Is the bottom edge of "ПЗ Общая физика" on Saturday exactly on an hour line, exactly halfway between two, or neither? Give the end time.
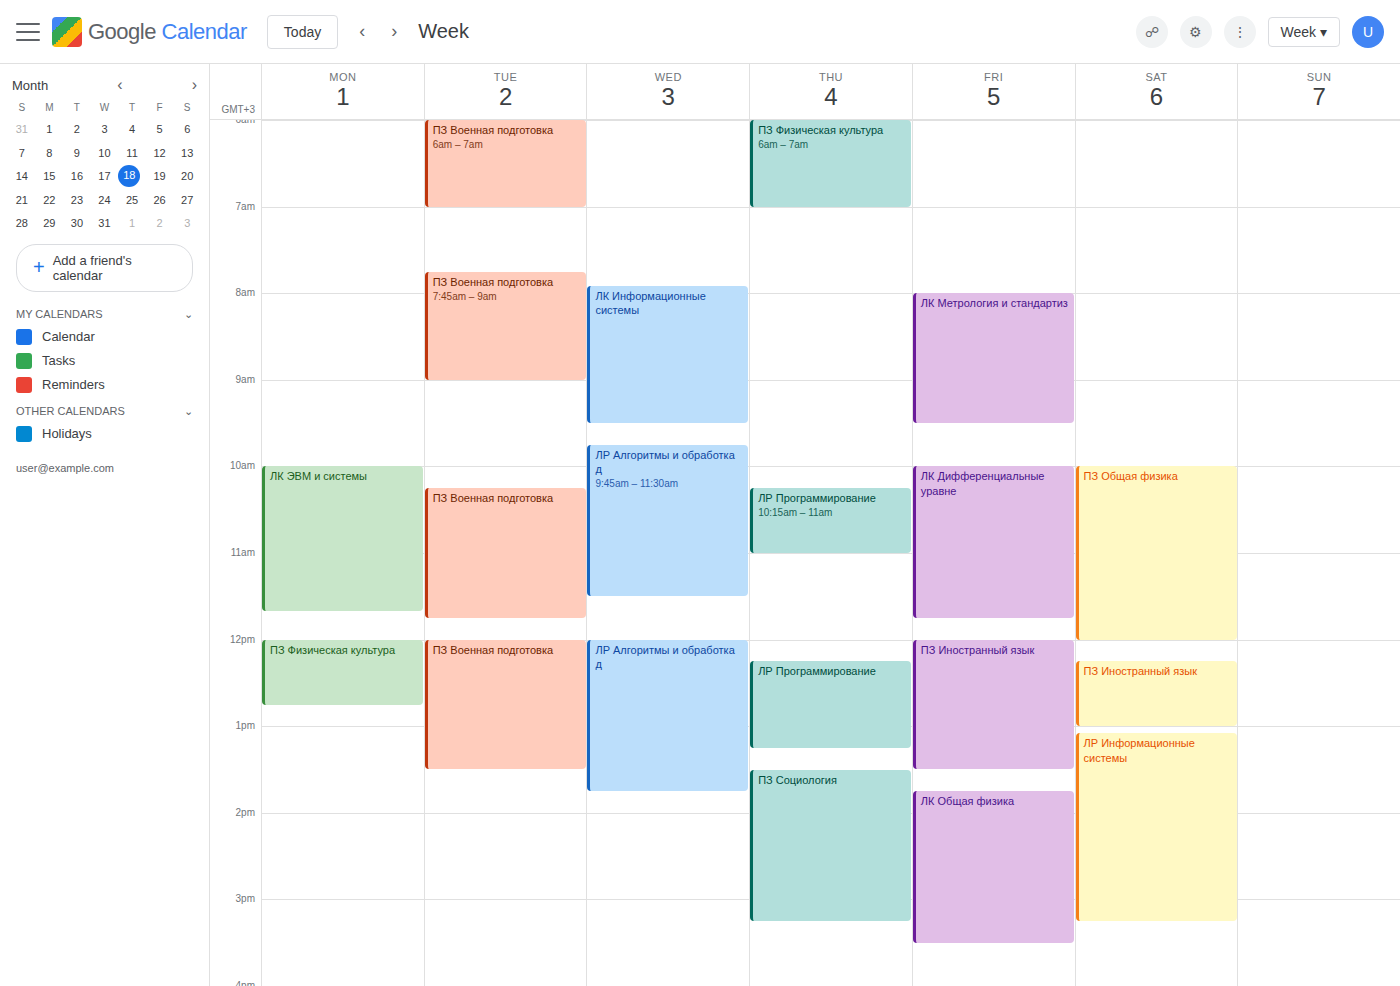
12:00 PM -- exactly on the 12 PM line.